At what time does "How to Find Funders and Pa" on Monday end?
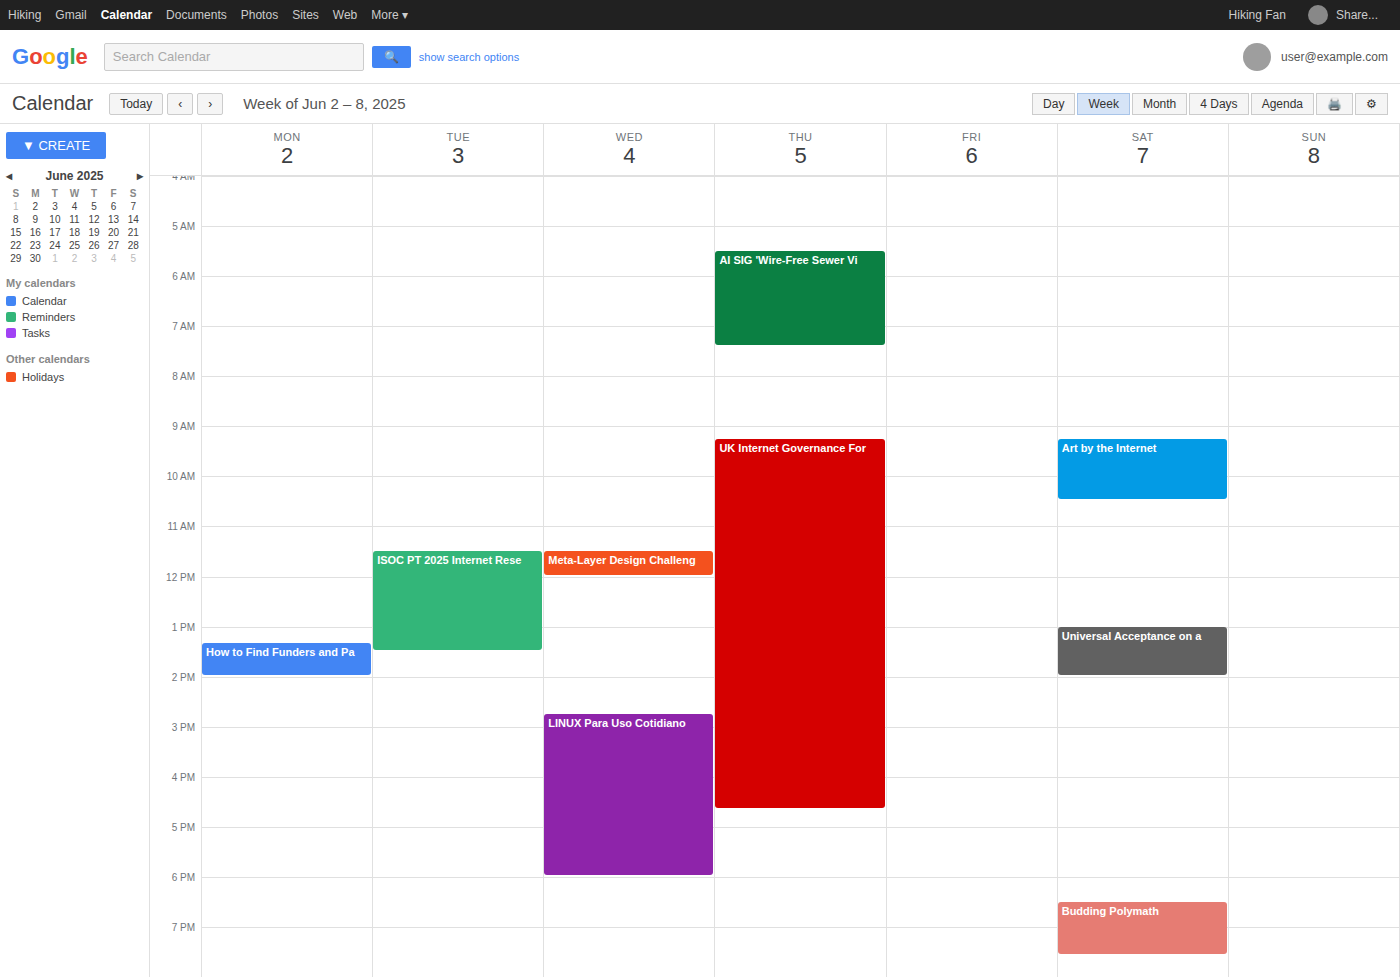
2:00 PM